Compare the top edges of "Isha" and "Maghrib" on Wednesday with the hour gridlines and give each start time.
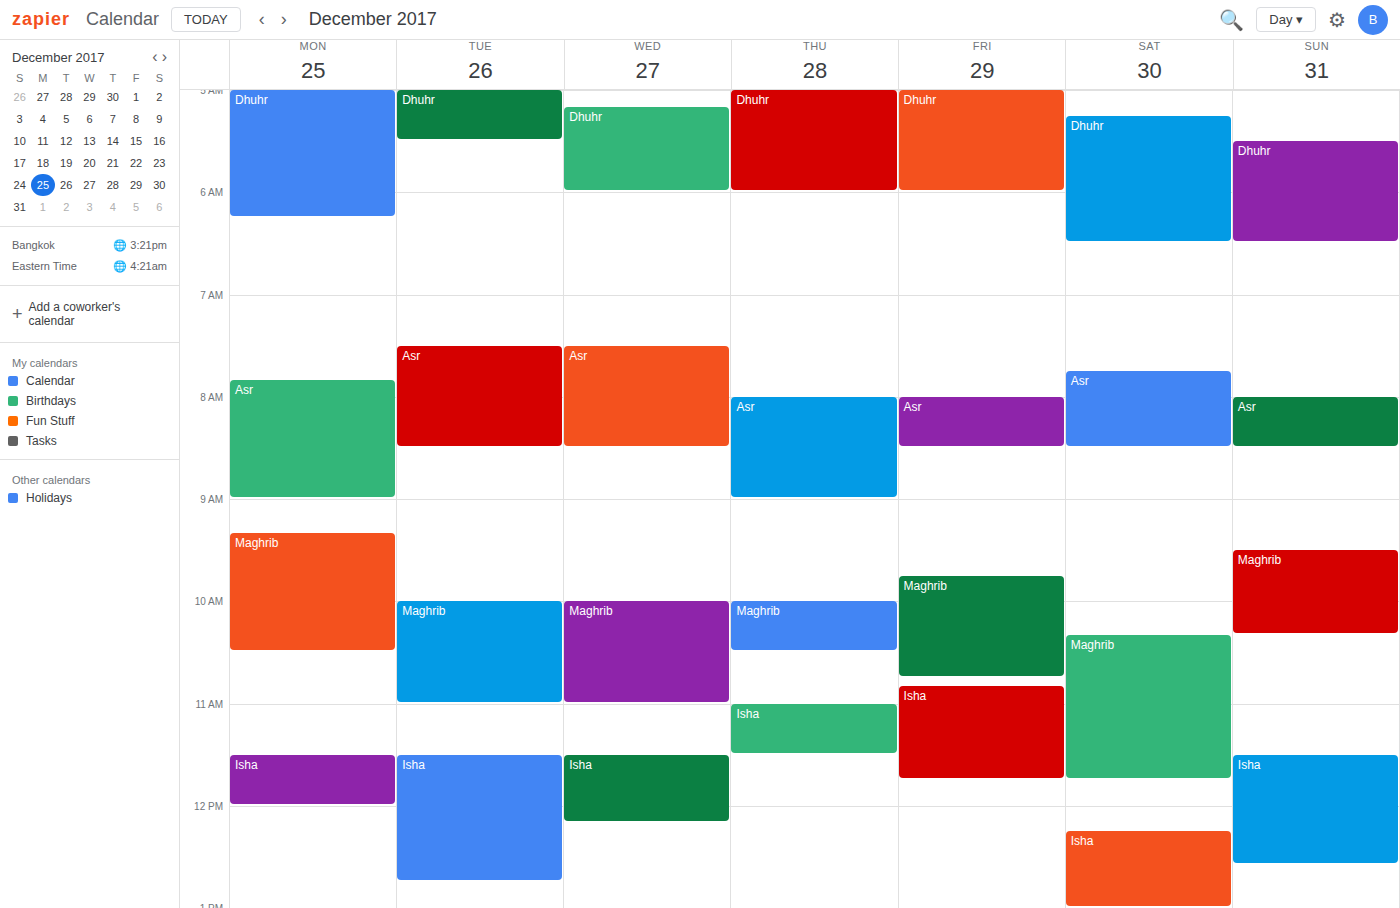
"Isha": 11:30 AM, halfway between the 11 AM and 12 PM lines. "Maghrib": 10:00 AM, exactly on the 10 AM line.